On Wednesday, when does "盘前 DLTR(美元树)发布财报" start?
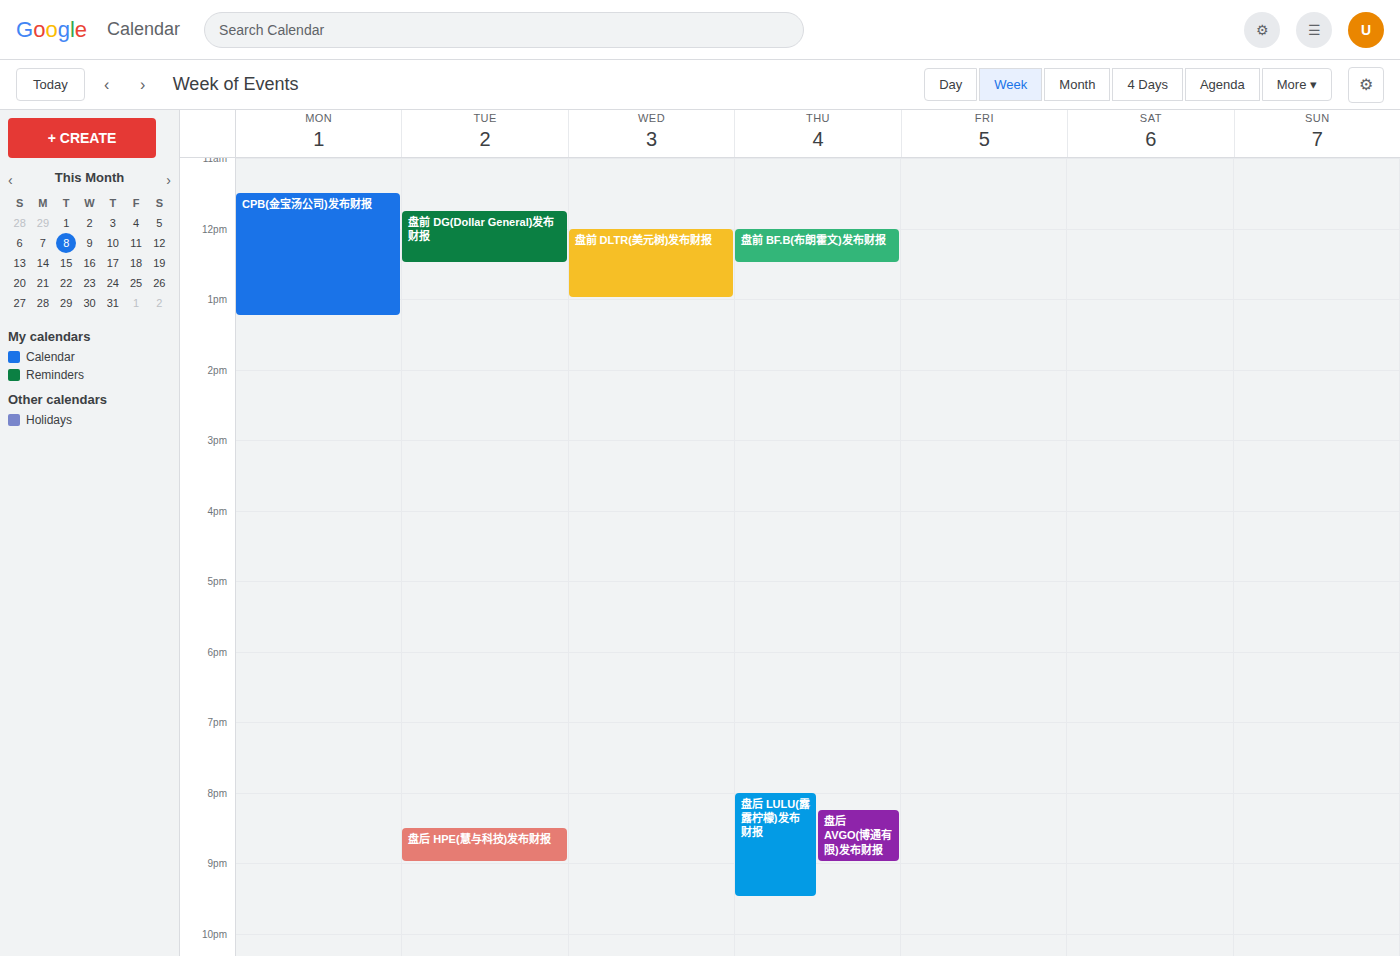
12:00